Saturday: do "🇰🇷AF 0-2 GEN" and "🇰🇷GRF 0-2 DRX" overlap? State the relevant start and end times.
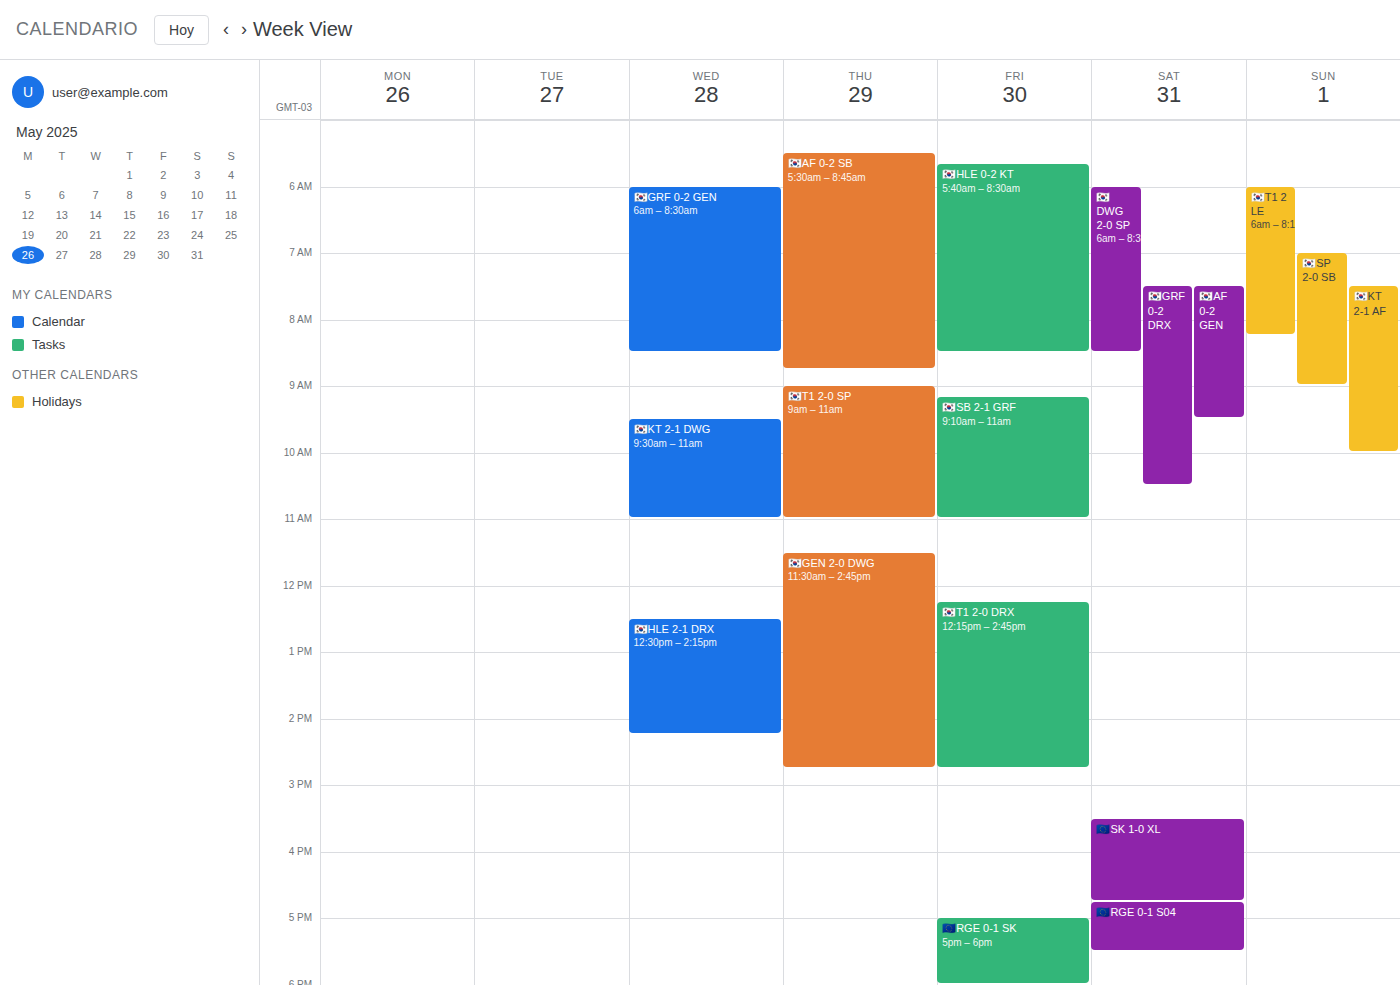
"🇰🇷AF 0-2 GEN" runs 07:30 to 09:30, inside "🇰🇷GRF 0-2 DRX" -- they overlap.